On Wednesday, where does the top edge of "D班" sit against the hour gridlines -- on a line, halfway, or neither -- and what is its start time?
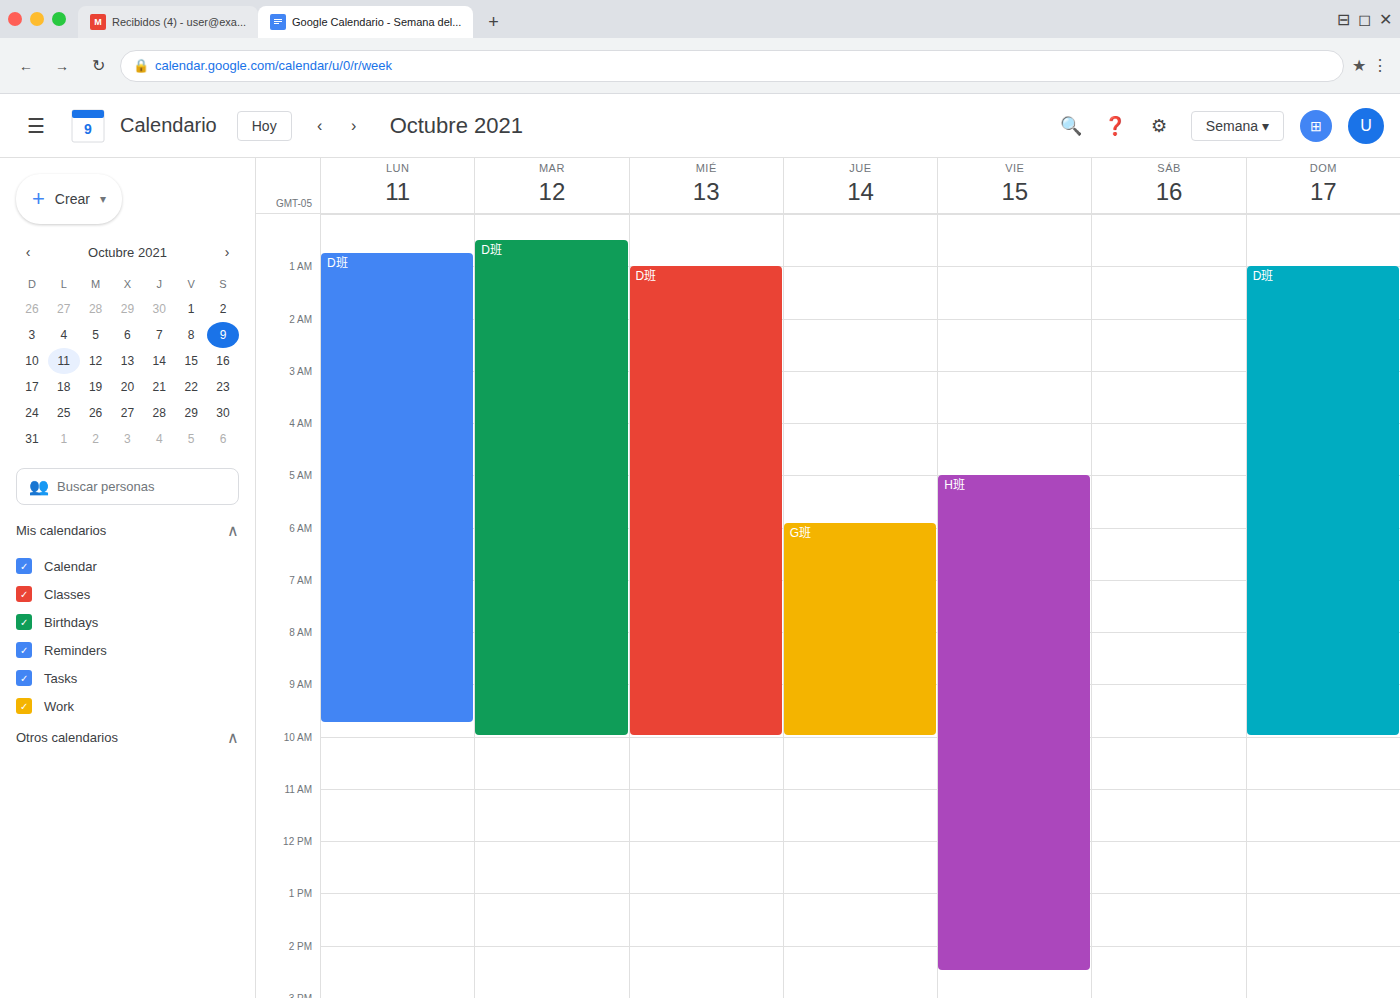
1:00 AM -- exactly on the 1 AM line.